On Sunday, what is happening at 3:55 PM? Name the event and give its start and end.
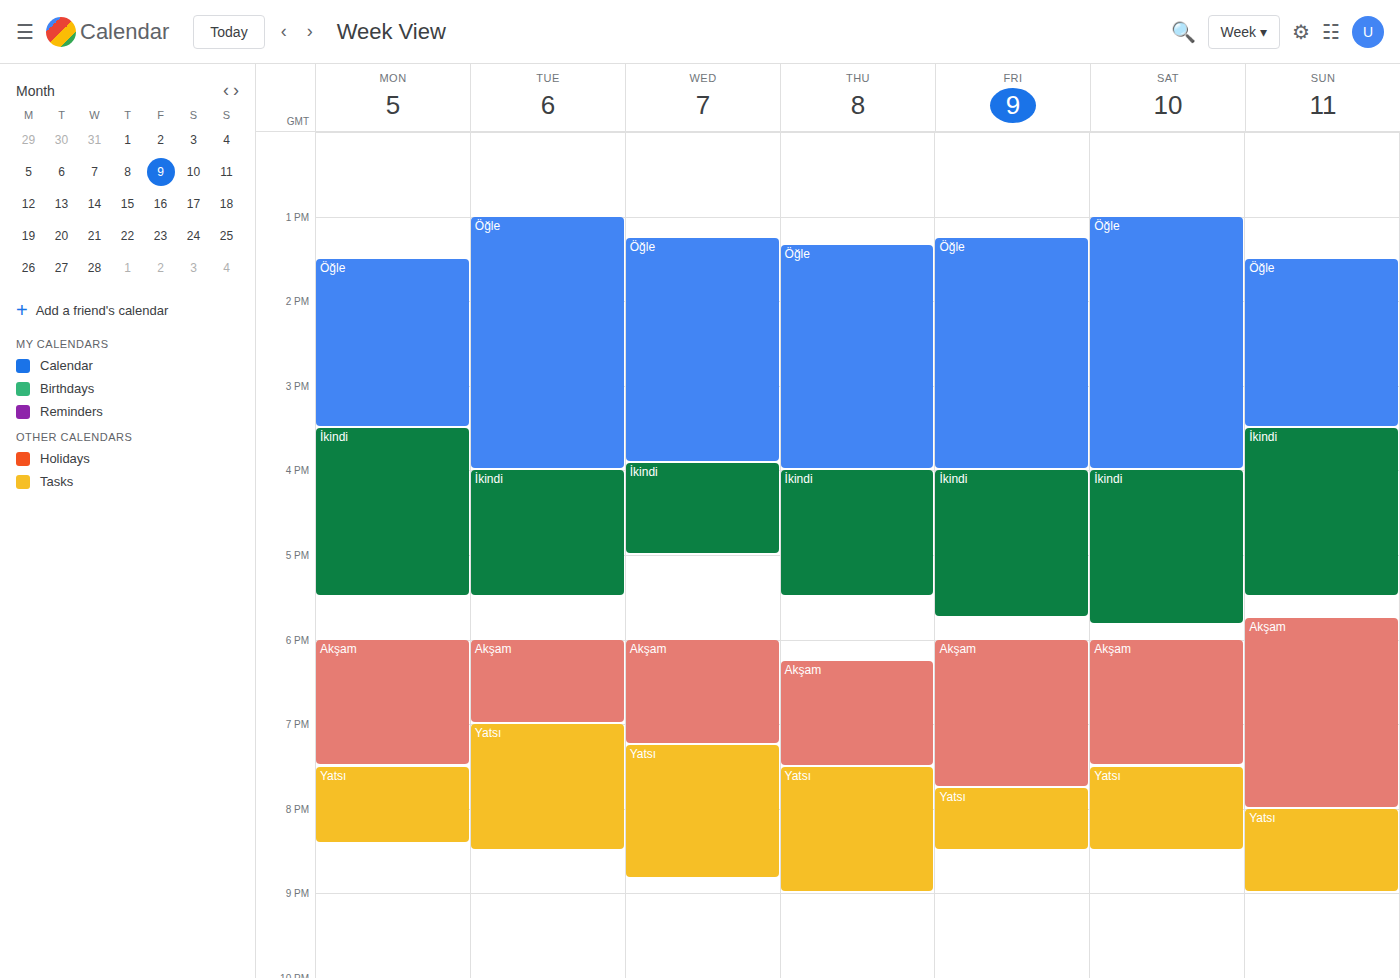
"İkindi", 3:30 PM to 5:30 PM